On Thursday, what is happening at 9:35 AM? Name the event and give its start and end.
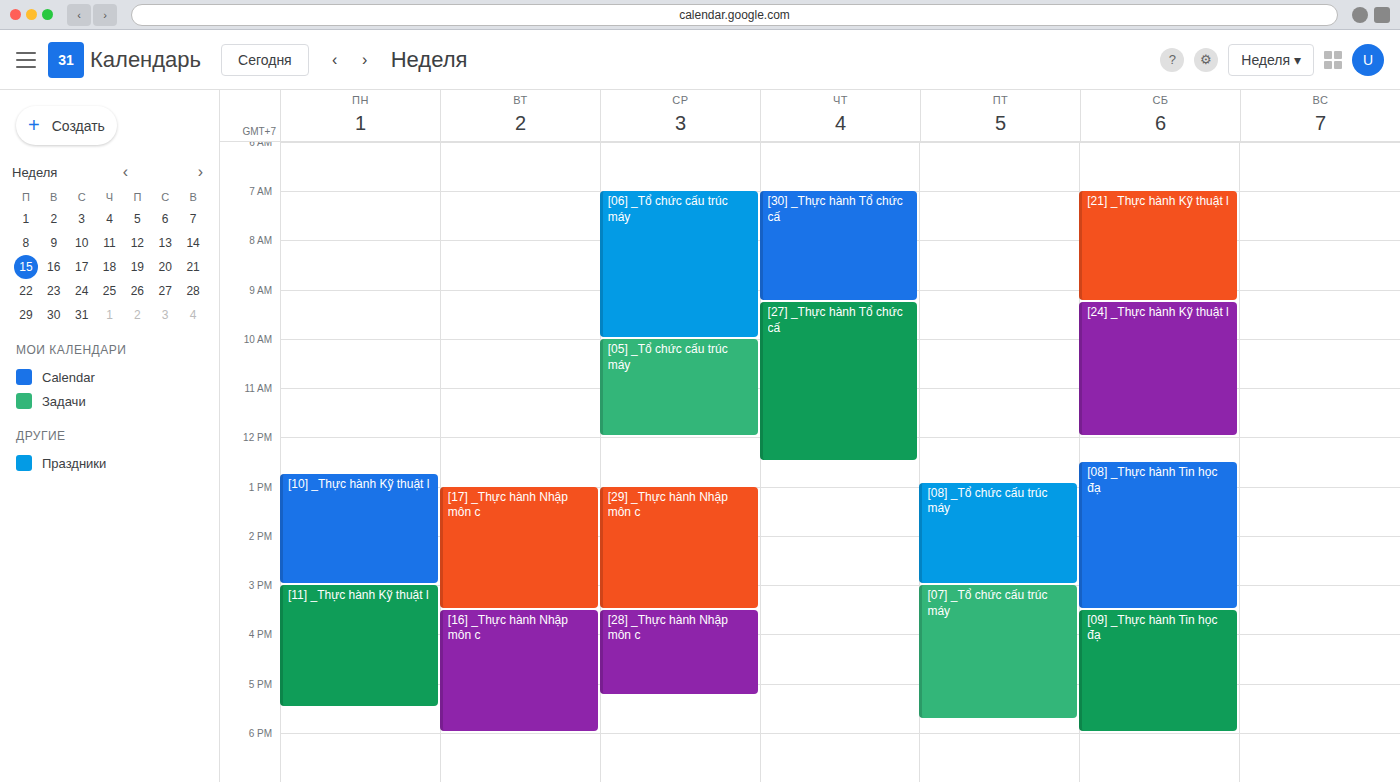
"[27] _Thực hành Tổ chức cấ", 9:15 AM to 12:30 PM